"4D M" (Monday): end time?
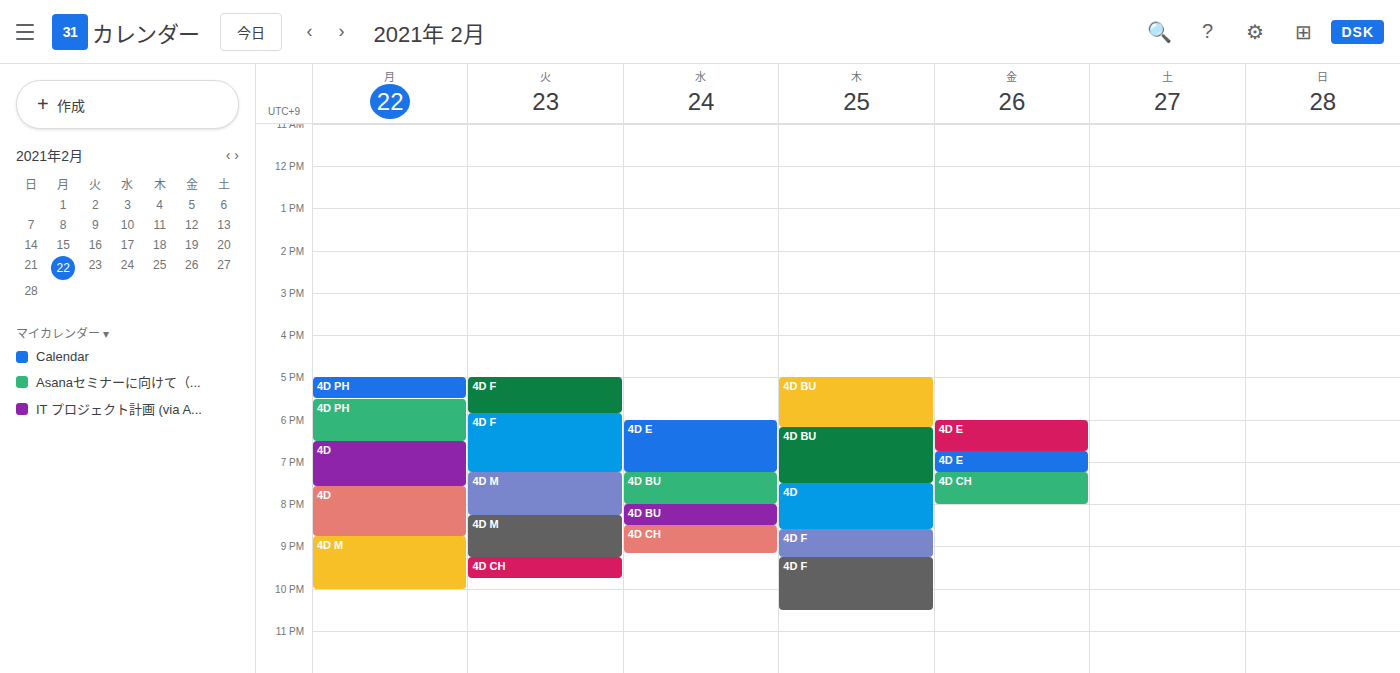
22:00